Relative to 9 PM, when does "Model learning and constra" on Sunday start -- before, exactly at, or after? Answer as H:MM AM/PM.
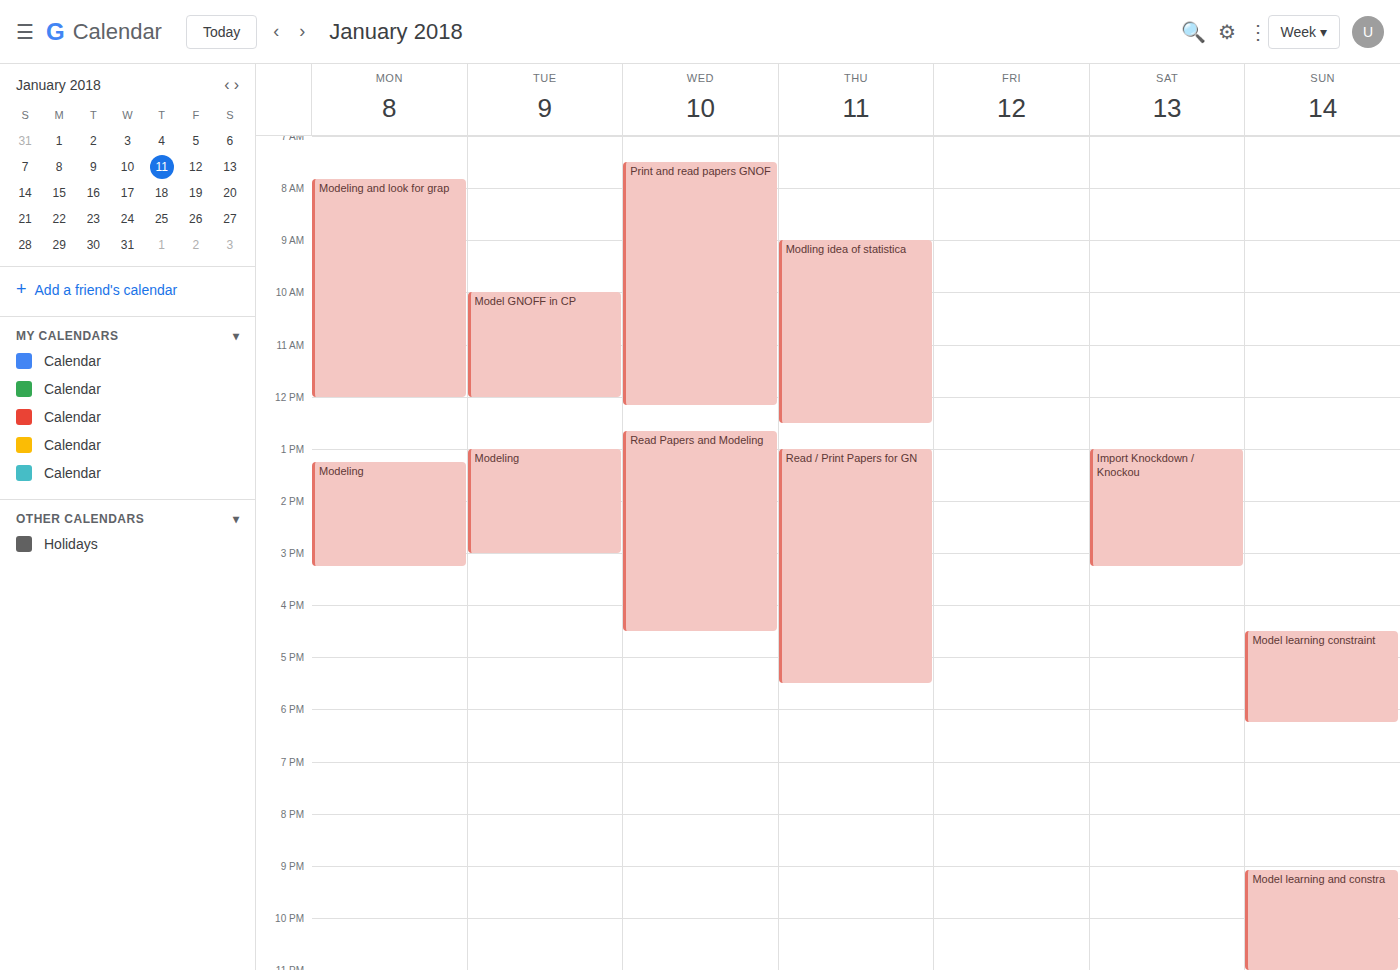
9:05 PM -- after 9 PM, 5 minutes below the 9 PM line.